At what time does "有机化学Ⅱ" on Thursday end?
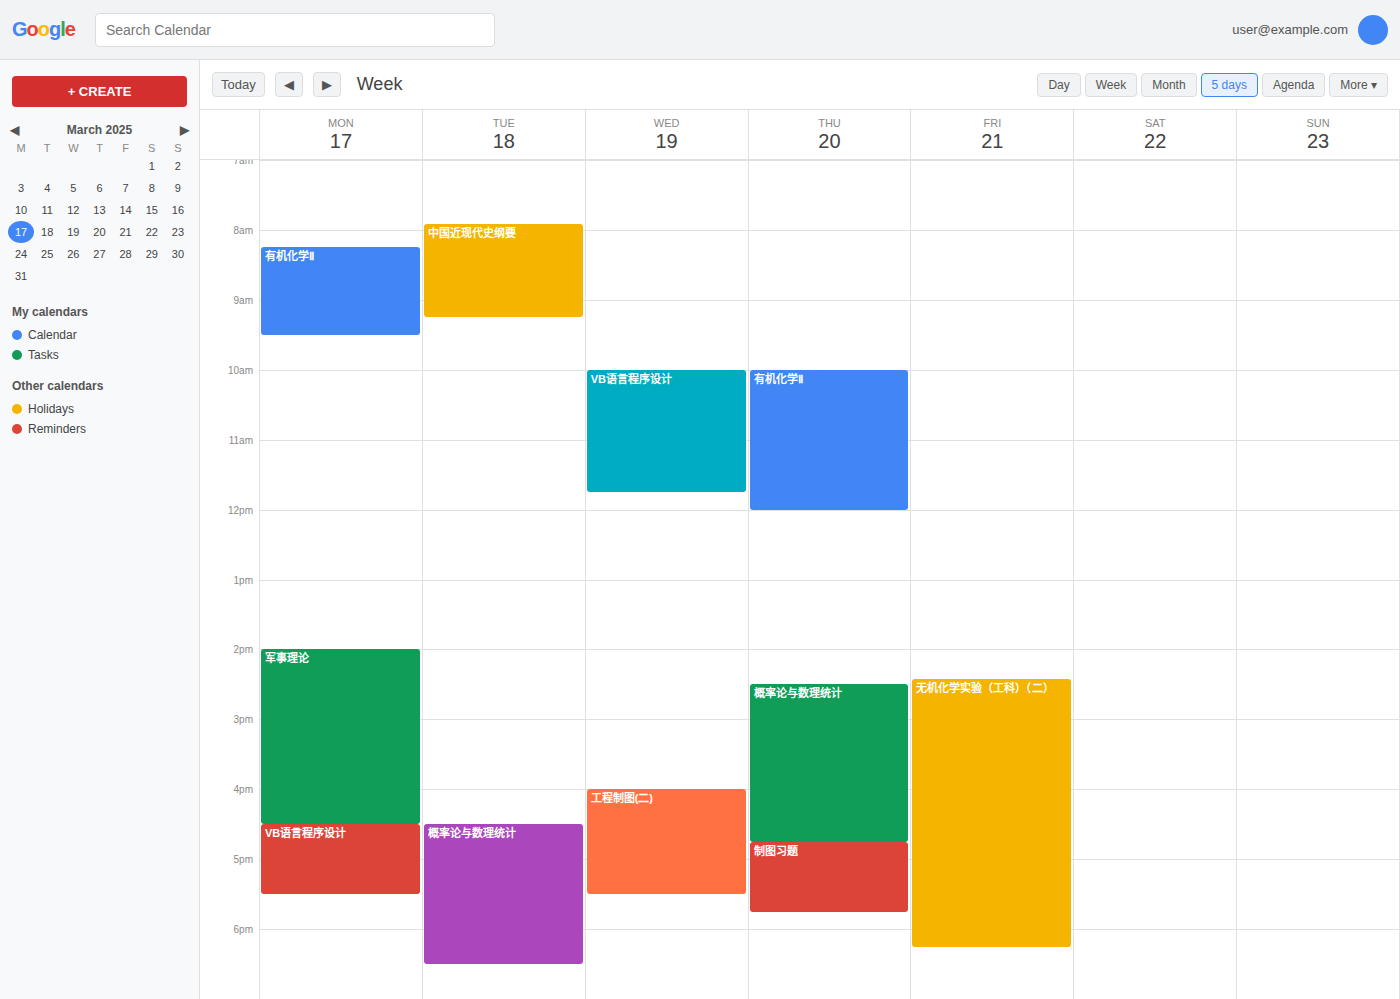
12:00 PM